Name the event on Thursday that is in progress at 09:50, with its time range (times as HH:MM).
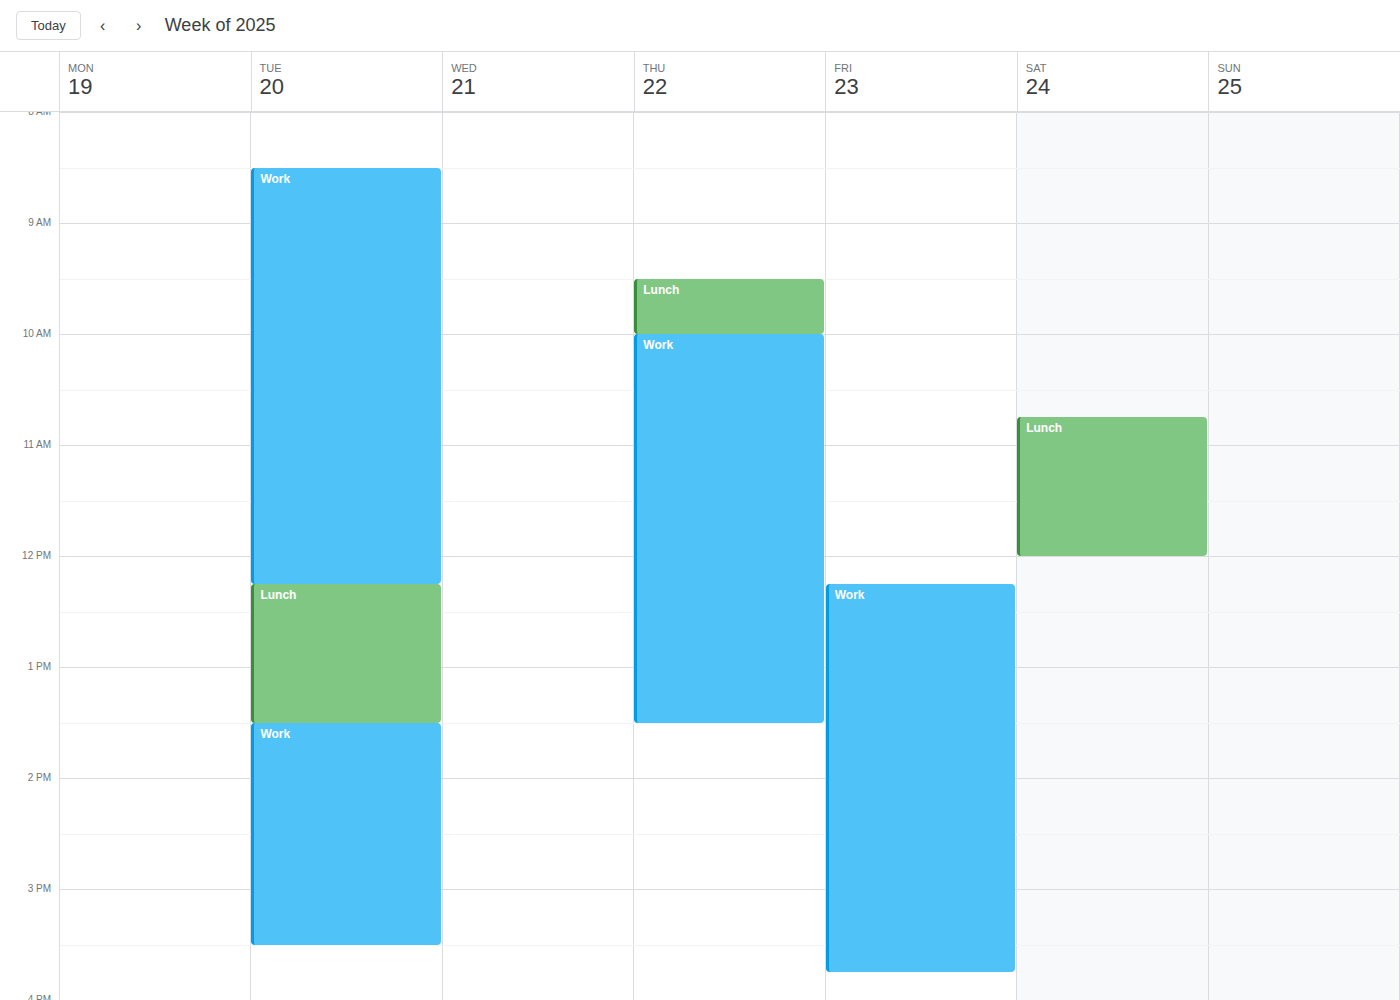
"Lunch", 09:30 to 10:00